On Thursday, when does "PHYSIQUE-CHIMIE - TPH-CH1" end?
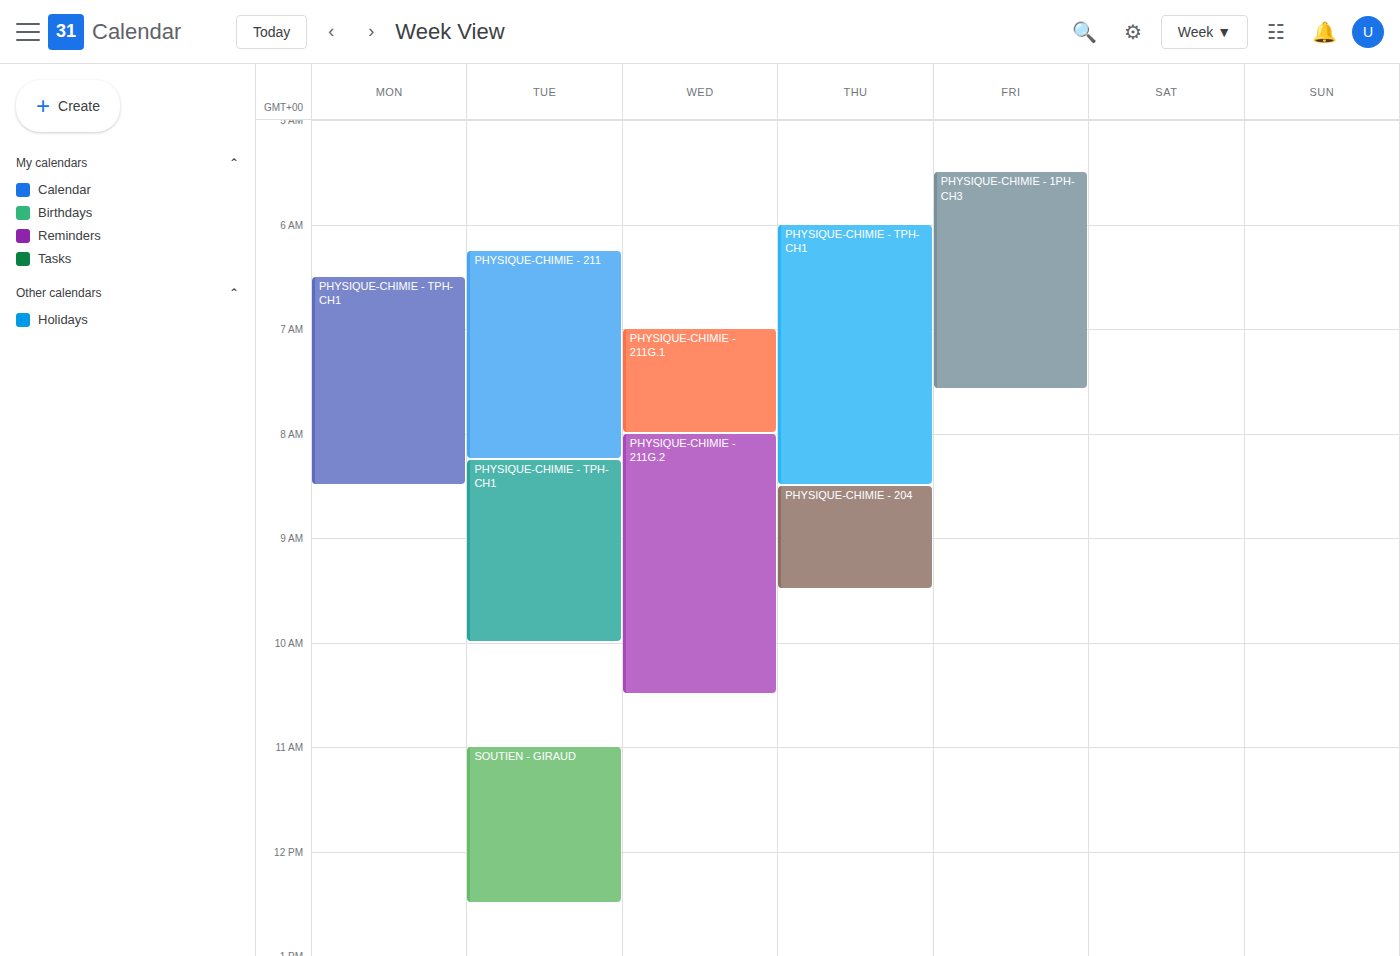
8:30 AM